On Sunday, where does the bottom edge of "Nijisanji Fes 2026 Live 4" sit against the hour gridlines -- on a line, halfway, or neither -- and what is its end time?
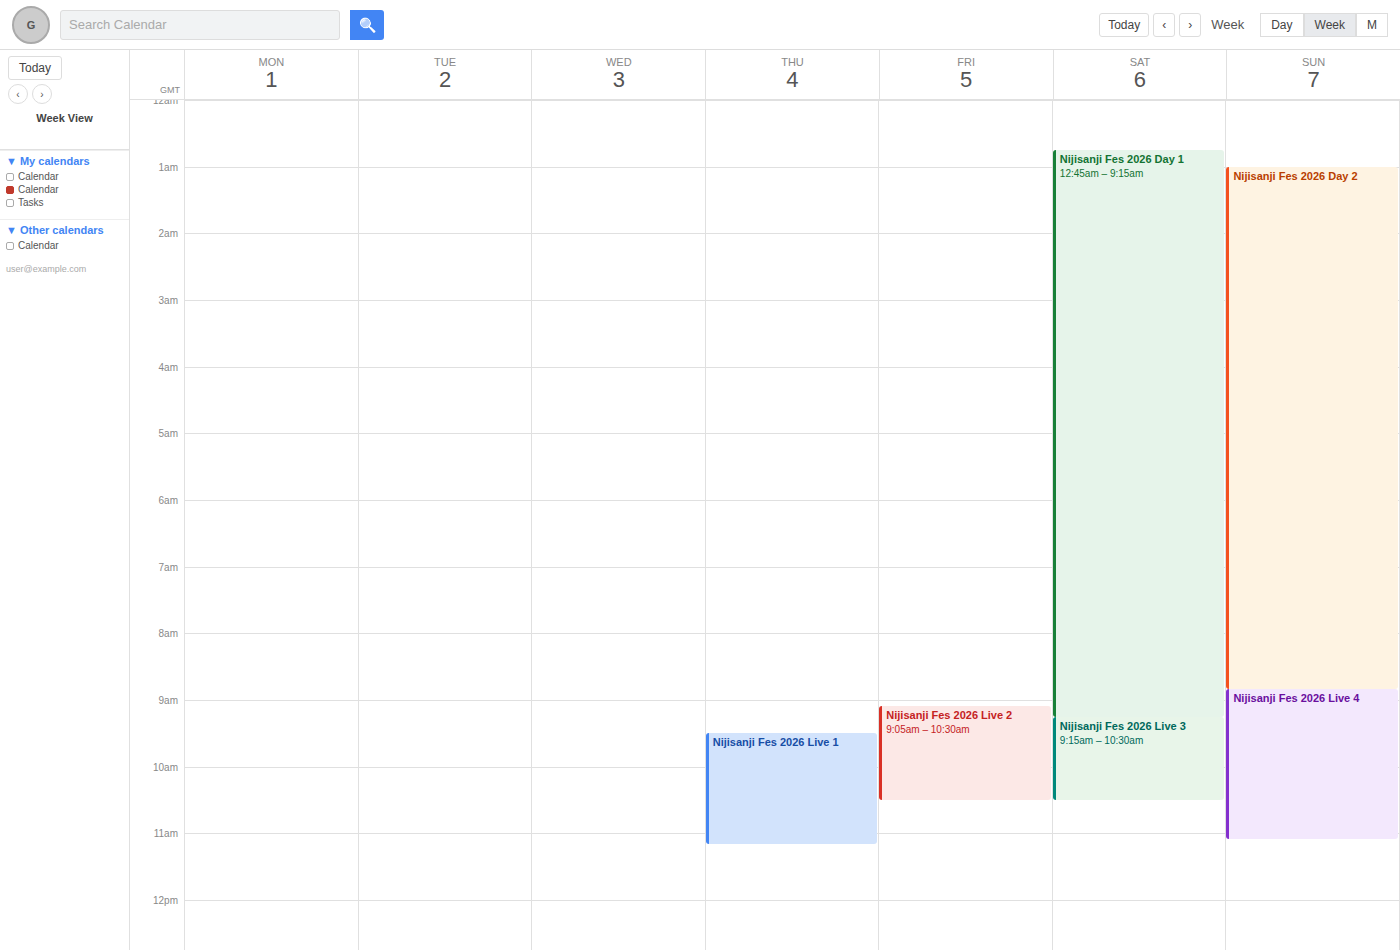
11:05 -- neither: 5 minutes below the 11:00 line and 55 minutes above the 12:00 line.